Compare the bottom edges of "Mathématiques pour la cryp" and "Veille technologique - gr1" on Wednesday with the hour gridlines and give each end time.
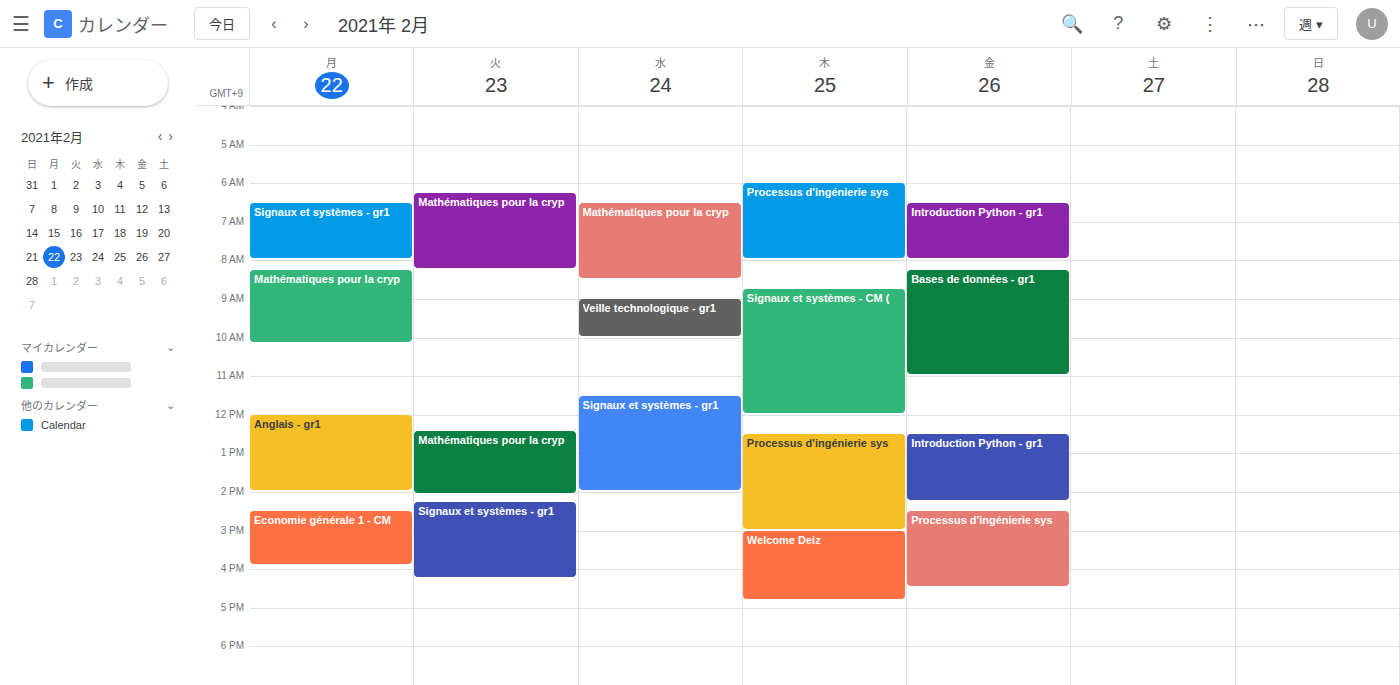
"Mathématiques pour la cryp": 8:30 AM, halfway between the 8 AM and 9 AM lines. "Veille technologique - gr1": 10:00 AM, exactly on the 10 AM line.